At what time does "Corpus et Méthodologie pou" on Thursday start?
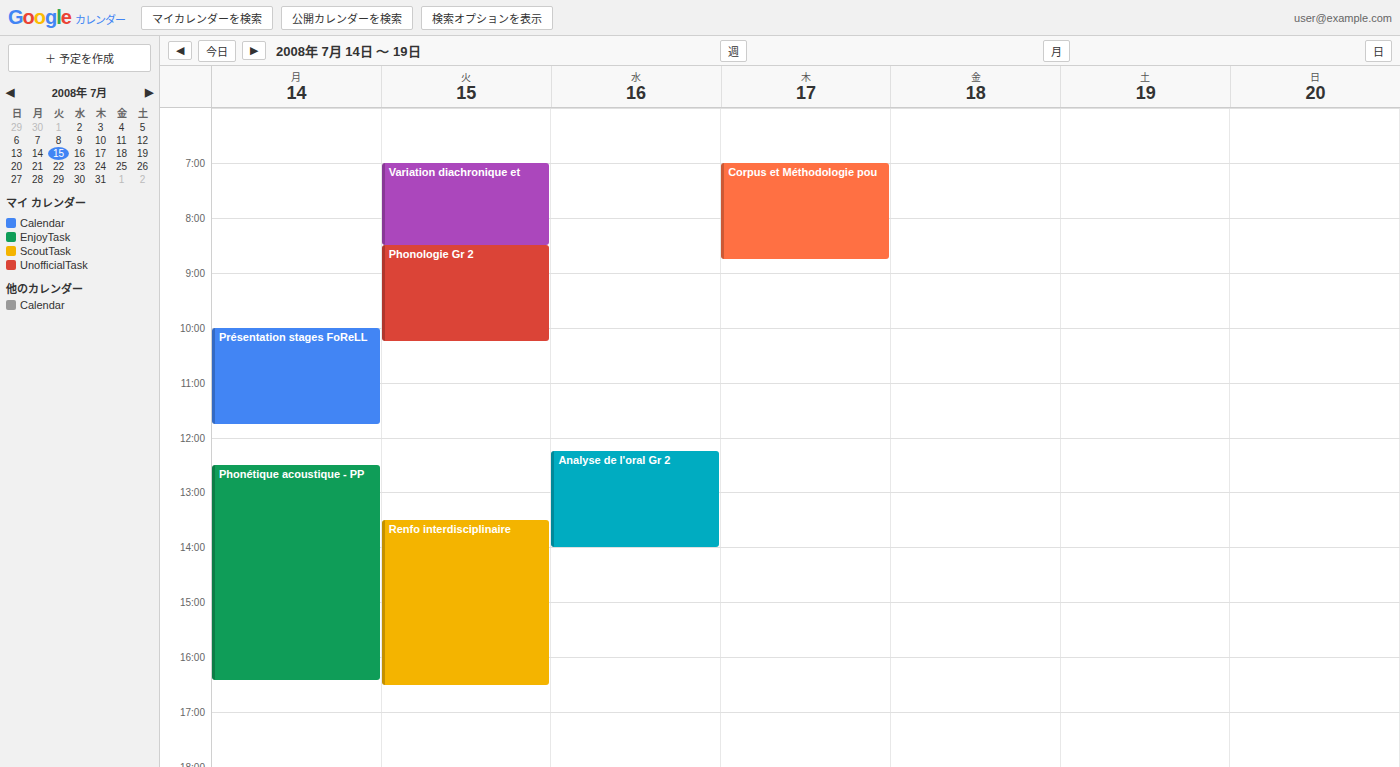
7:00 AM